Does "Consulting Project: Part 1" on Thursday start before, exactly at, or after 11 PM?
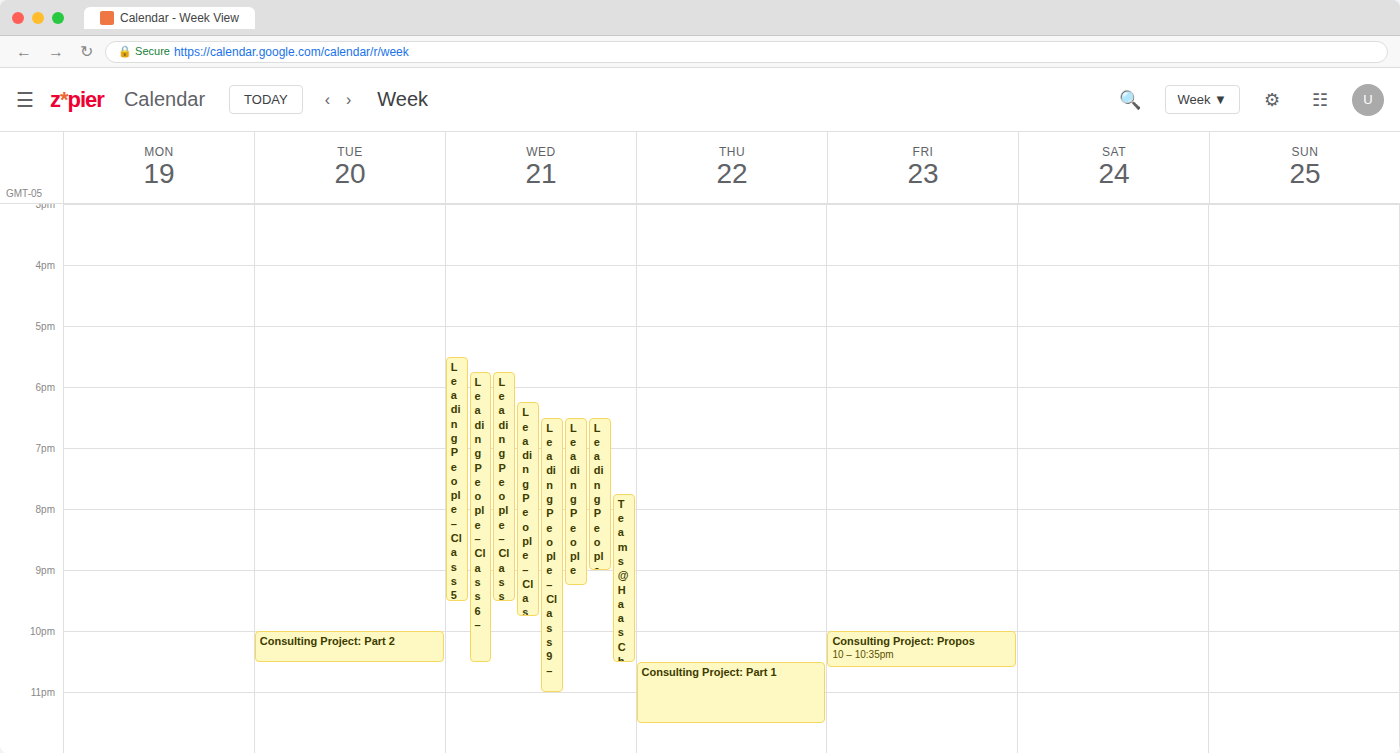
10:30 PM -- before 11 PM, 30 minutes above the 11 PM line.